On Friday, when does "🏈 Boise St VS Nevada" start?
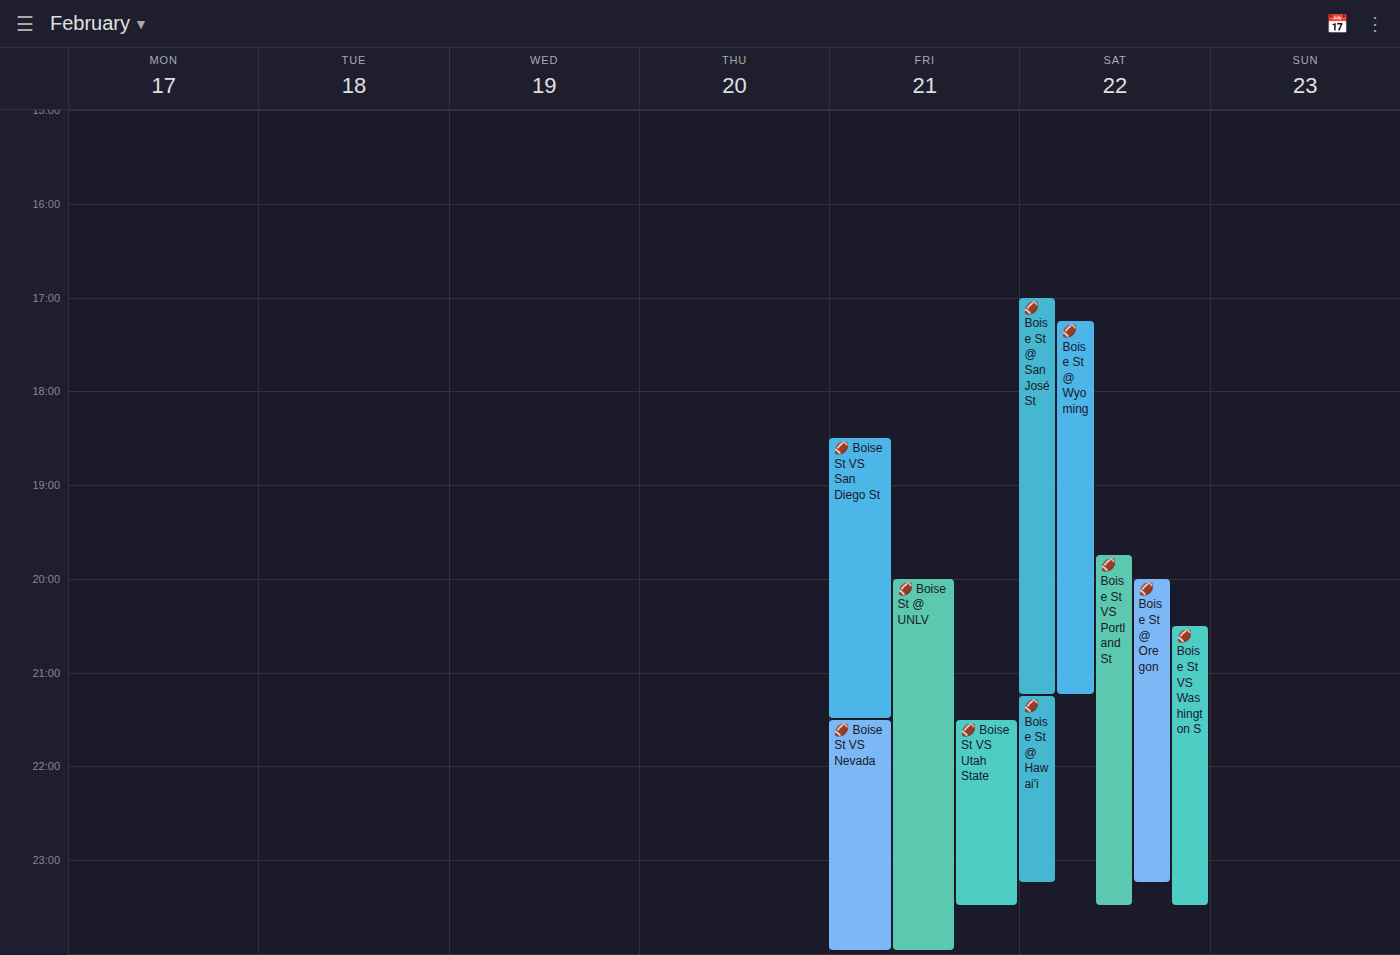
9:30 PM